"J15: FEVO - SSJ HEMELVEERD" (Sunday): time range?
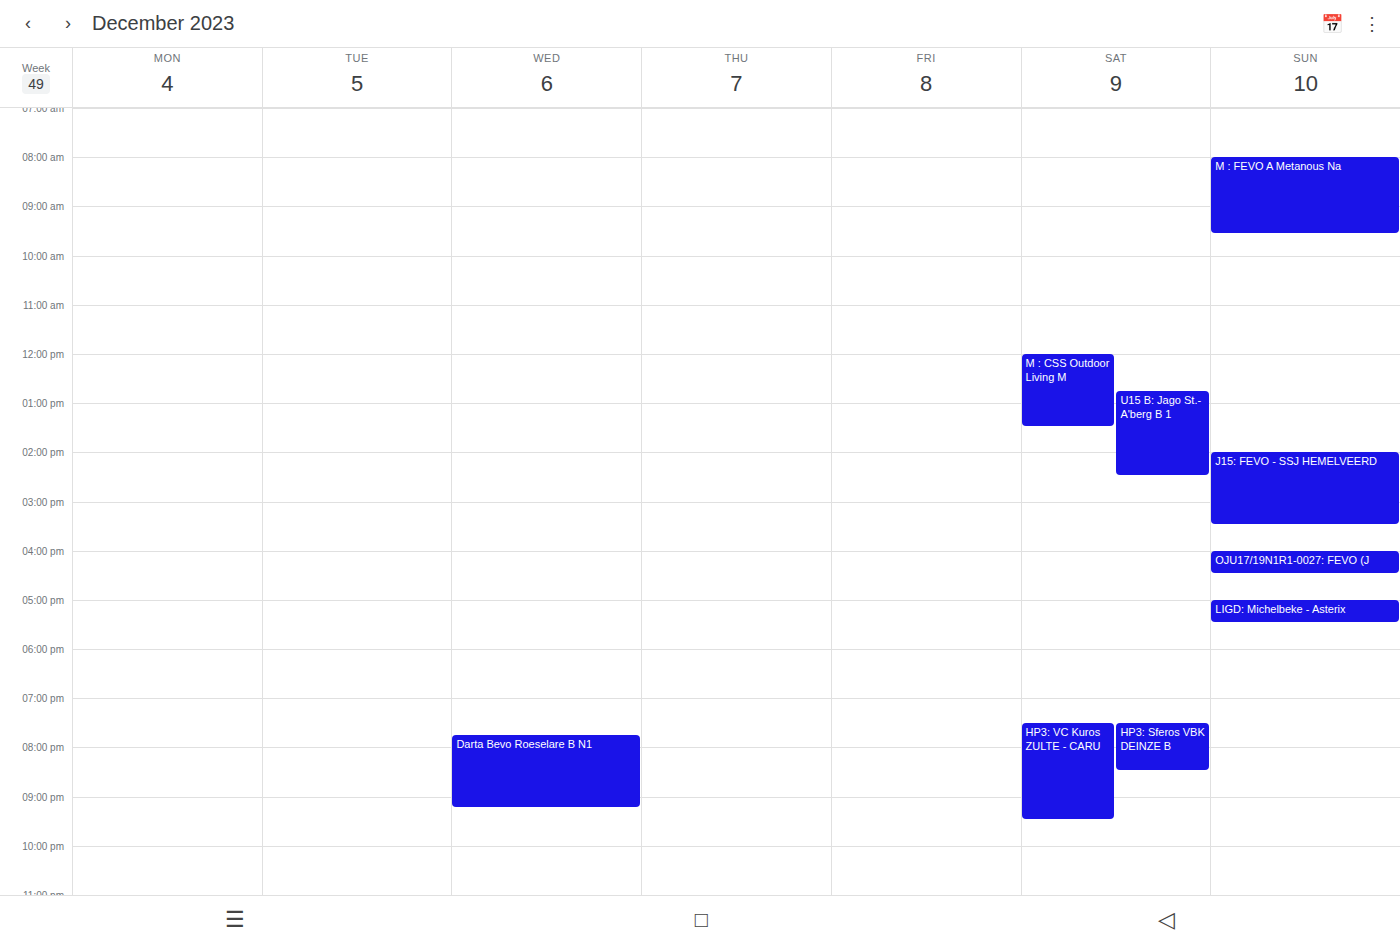
14:00 to 15:30